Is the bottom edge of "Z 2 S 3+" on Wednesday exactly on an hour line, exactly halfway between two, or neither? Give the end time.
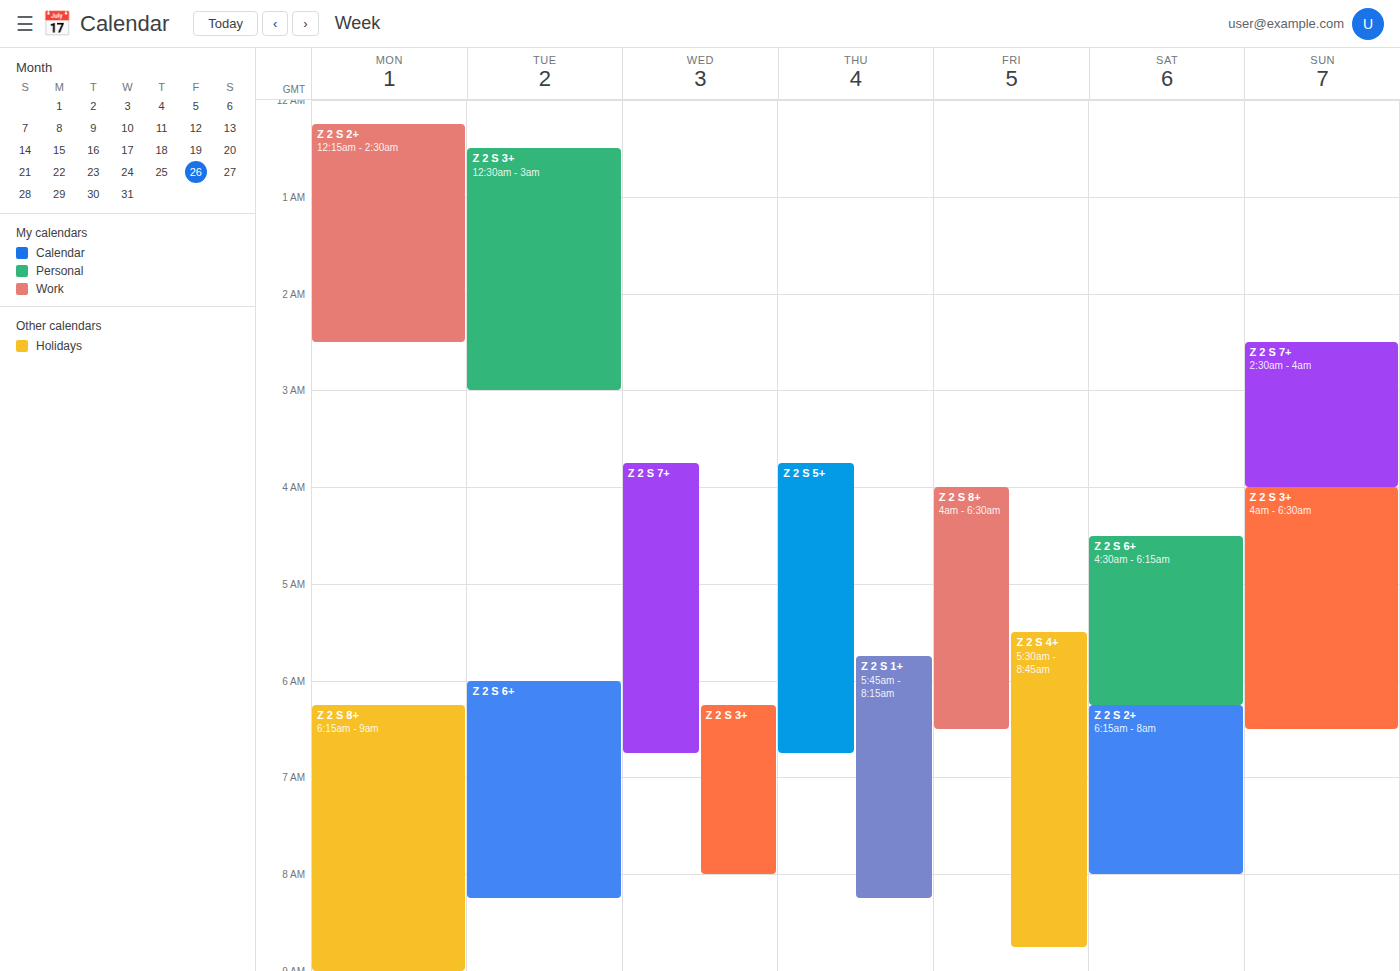
8:00 AM -- exactly on the 8 AM line.